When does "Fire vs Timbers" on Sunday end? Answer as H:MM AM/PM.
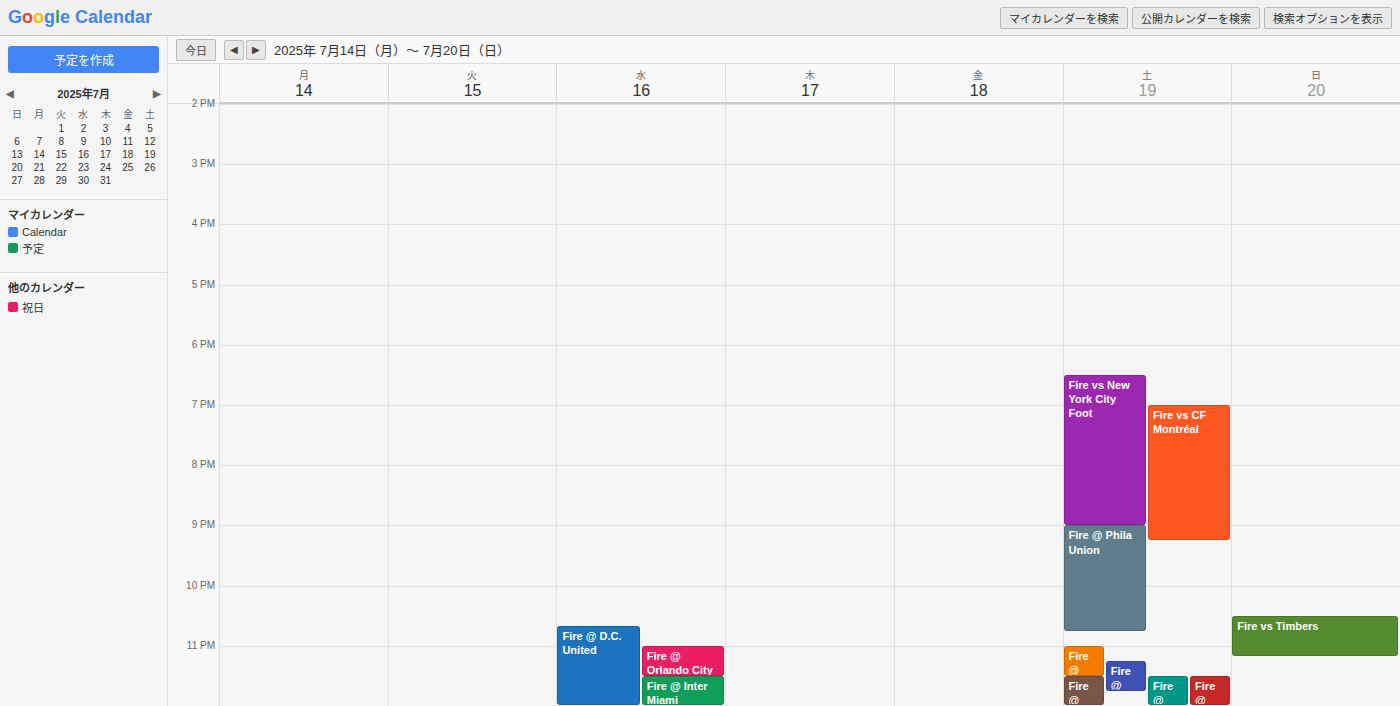
11:10 PM